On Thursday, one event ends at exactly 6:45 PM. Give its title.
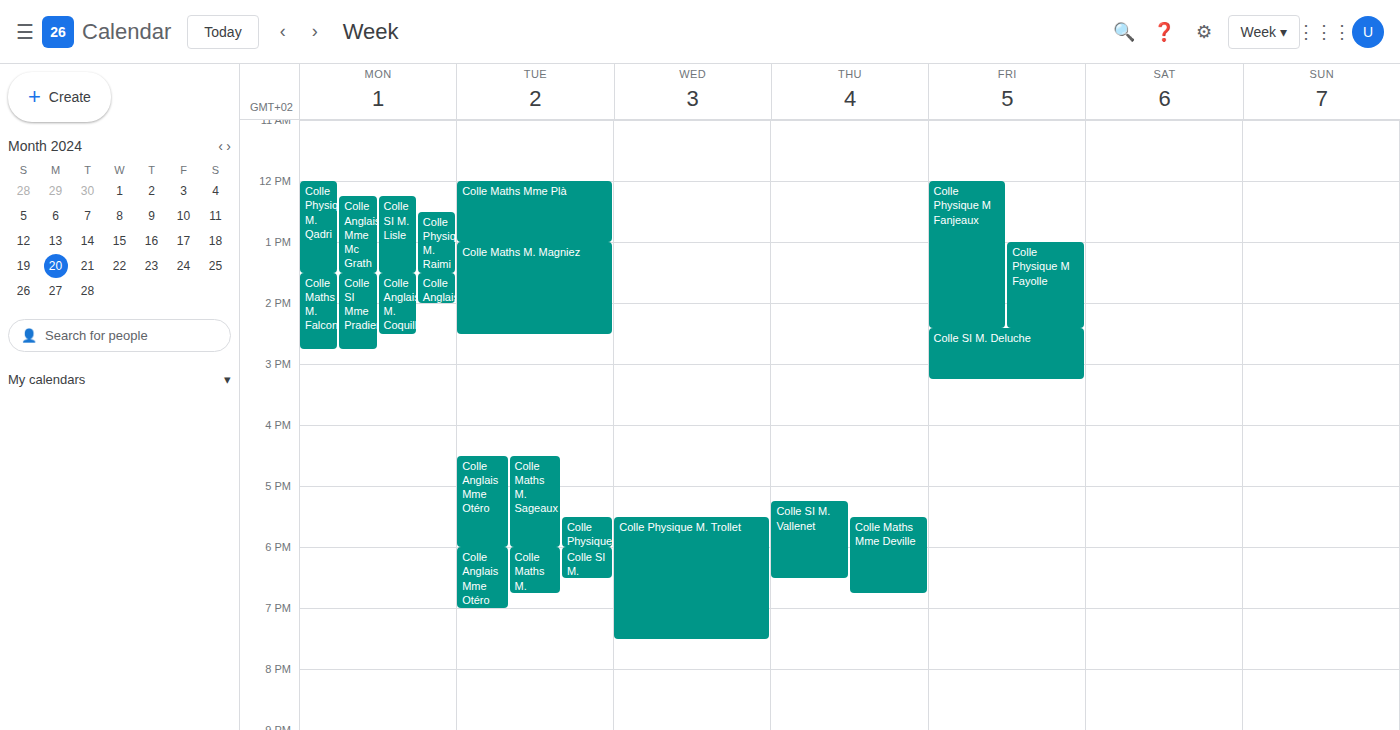
"Colle Maths Mme Deville"